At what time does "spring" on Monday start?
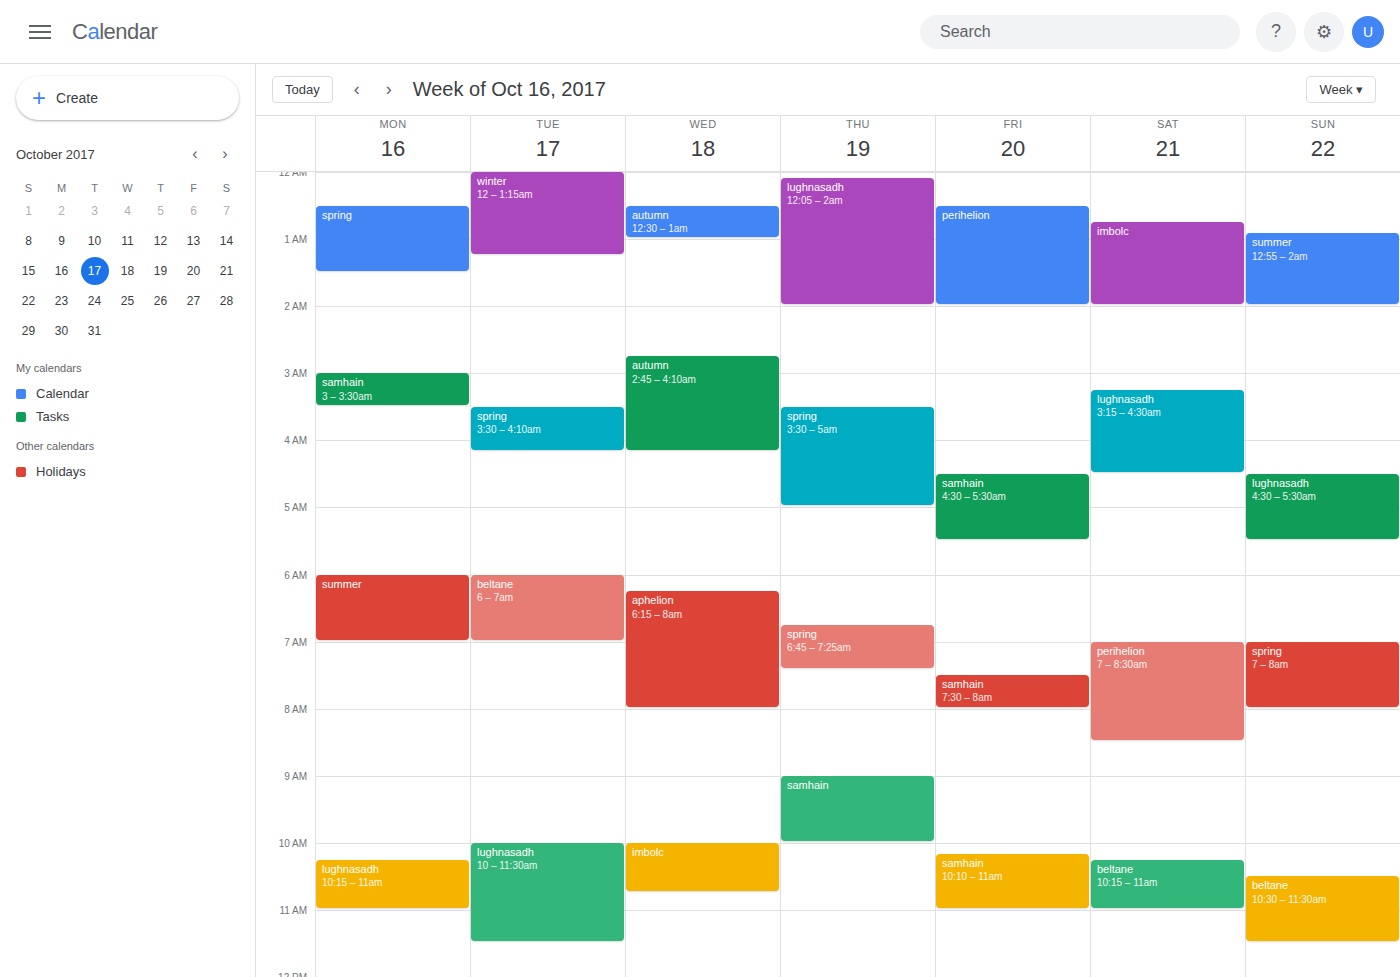
12:30 AM